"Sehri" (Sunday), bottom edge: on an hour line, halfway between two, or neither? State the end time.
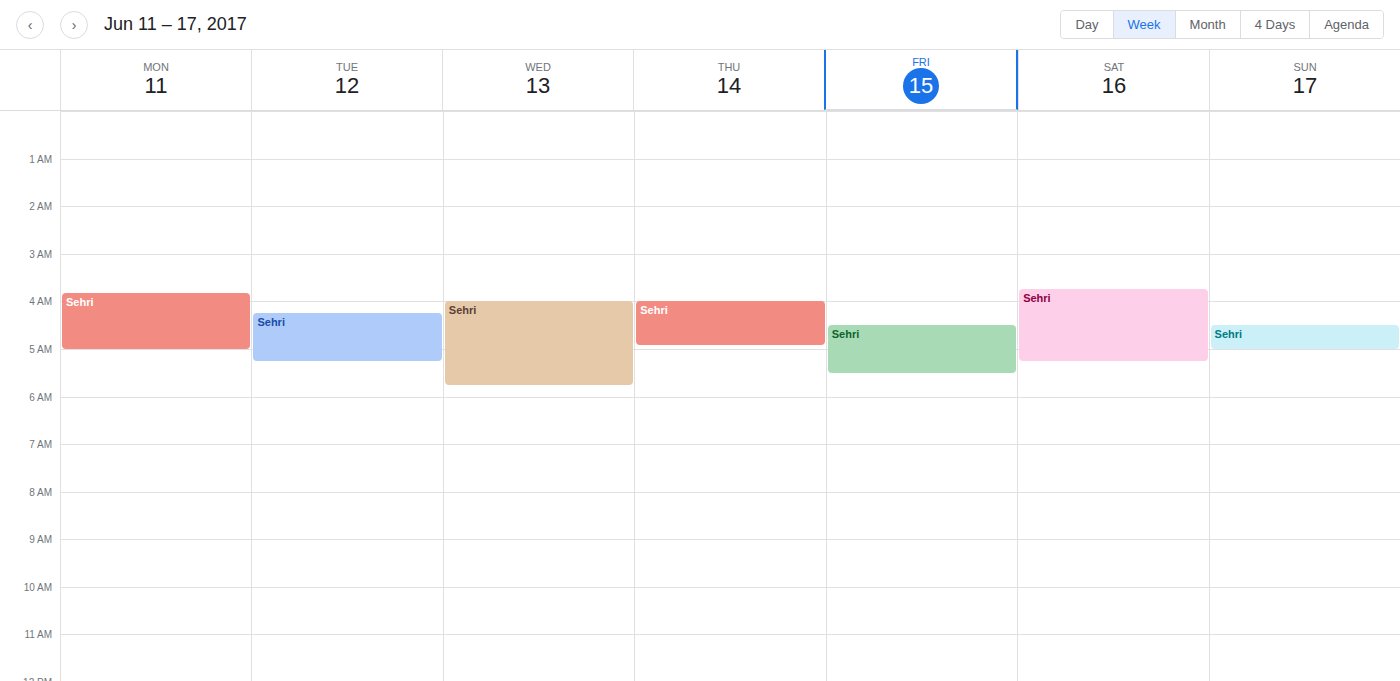
5:00 AM -- exactly on the 5 AM line.